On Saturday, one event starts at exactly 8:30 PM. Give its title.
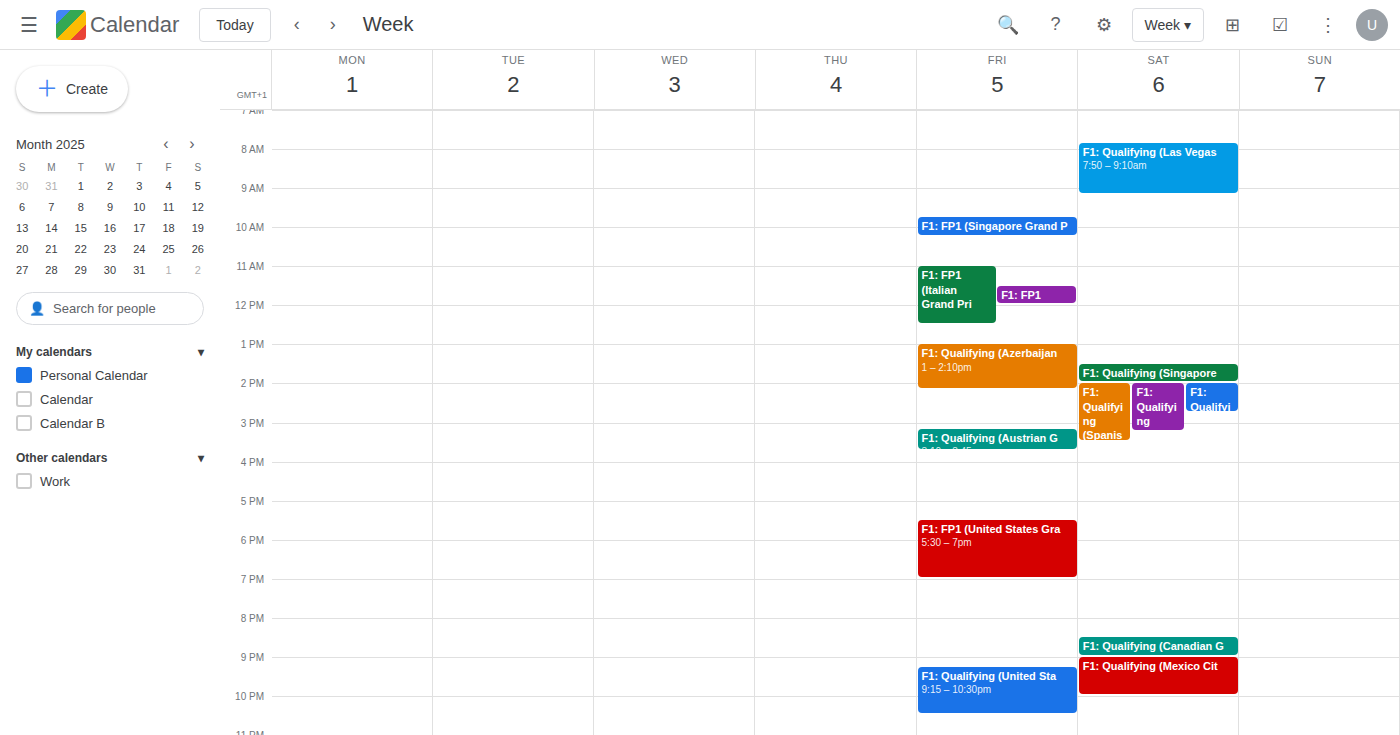
"F1: Qualifying (Canadian G"